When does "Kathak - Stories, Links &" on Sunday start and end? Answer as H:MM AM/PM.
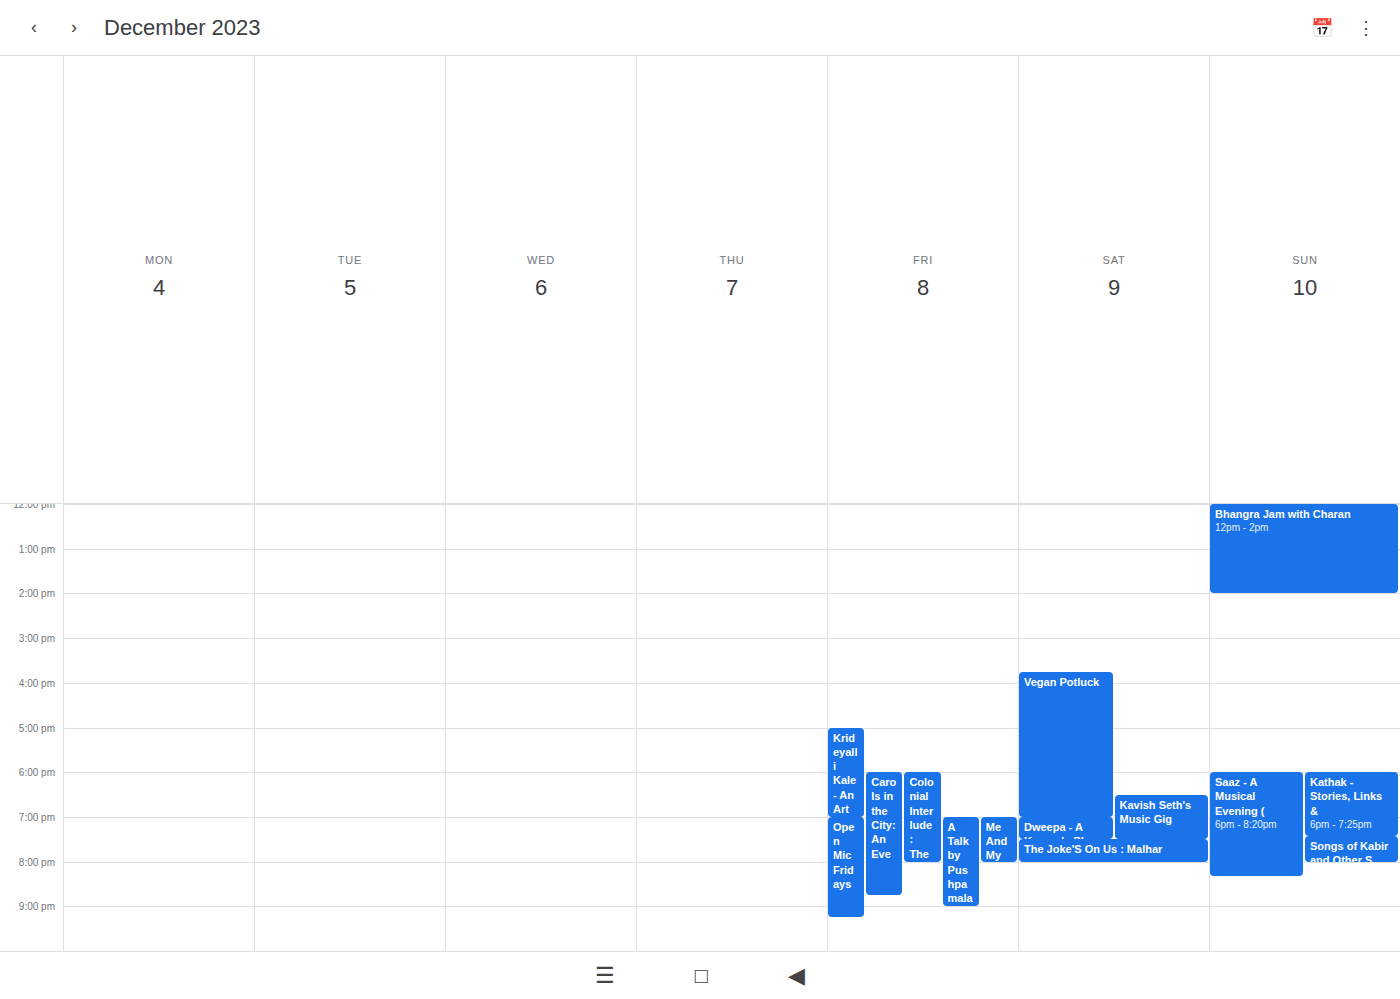
6:00 PM to 7:25 PM